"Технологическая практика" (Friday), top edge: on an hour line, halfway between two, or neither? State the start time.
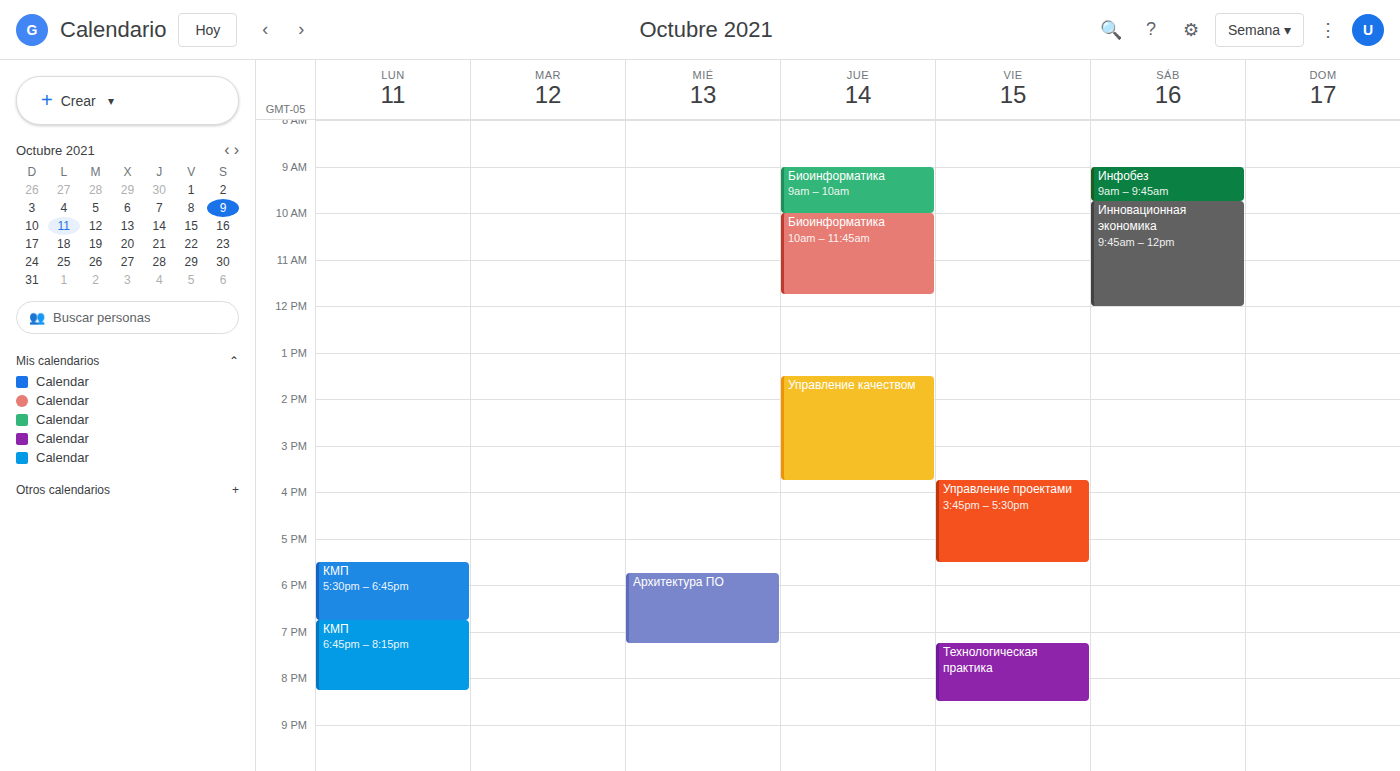
7:15 PM -- neither: a quarter of the way from the 7 PM line to the 8 PM line.